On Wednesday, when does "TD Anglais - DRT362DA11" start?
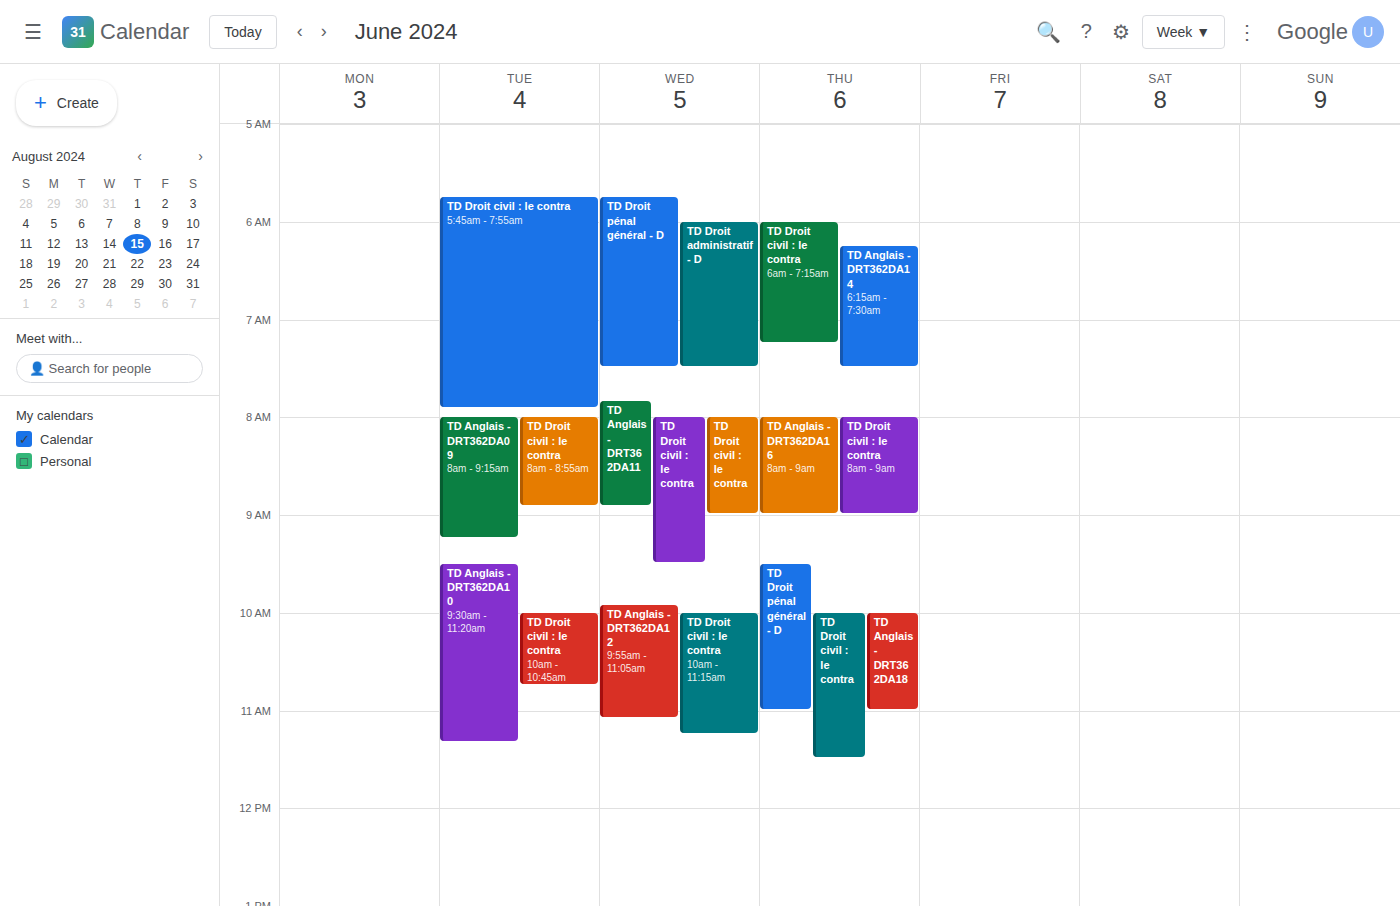
07:50